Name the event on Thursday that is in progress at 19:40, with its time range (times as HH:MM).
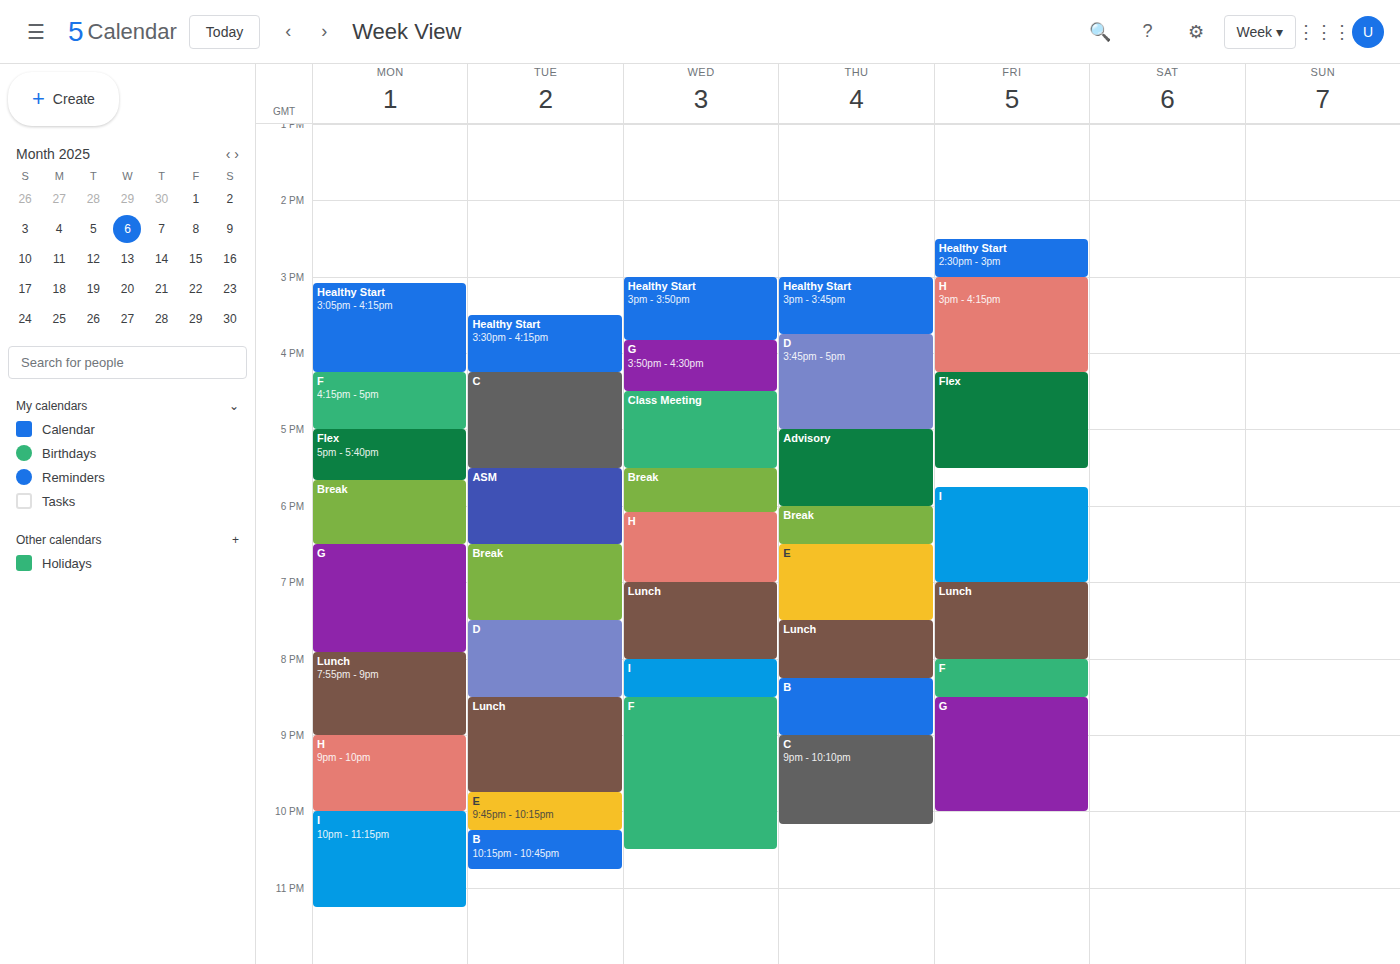
"Lunch", 19:30 to 20:15